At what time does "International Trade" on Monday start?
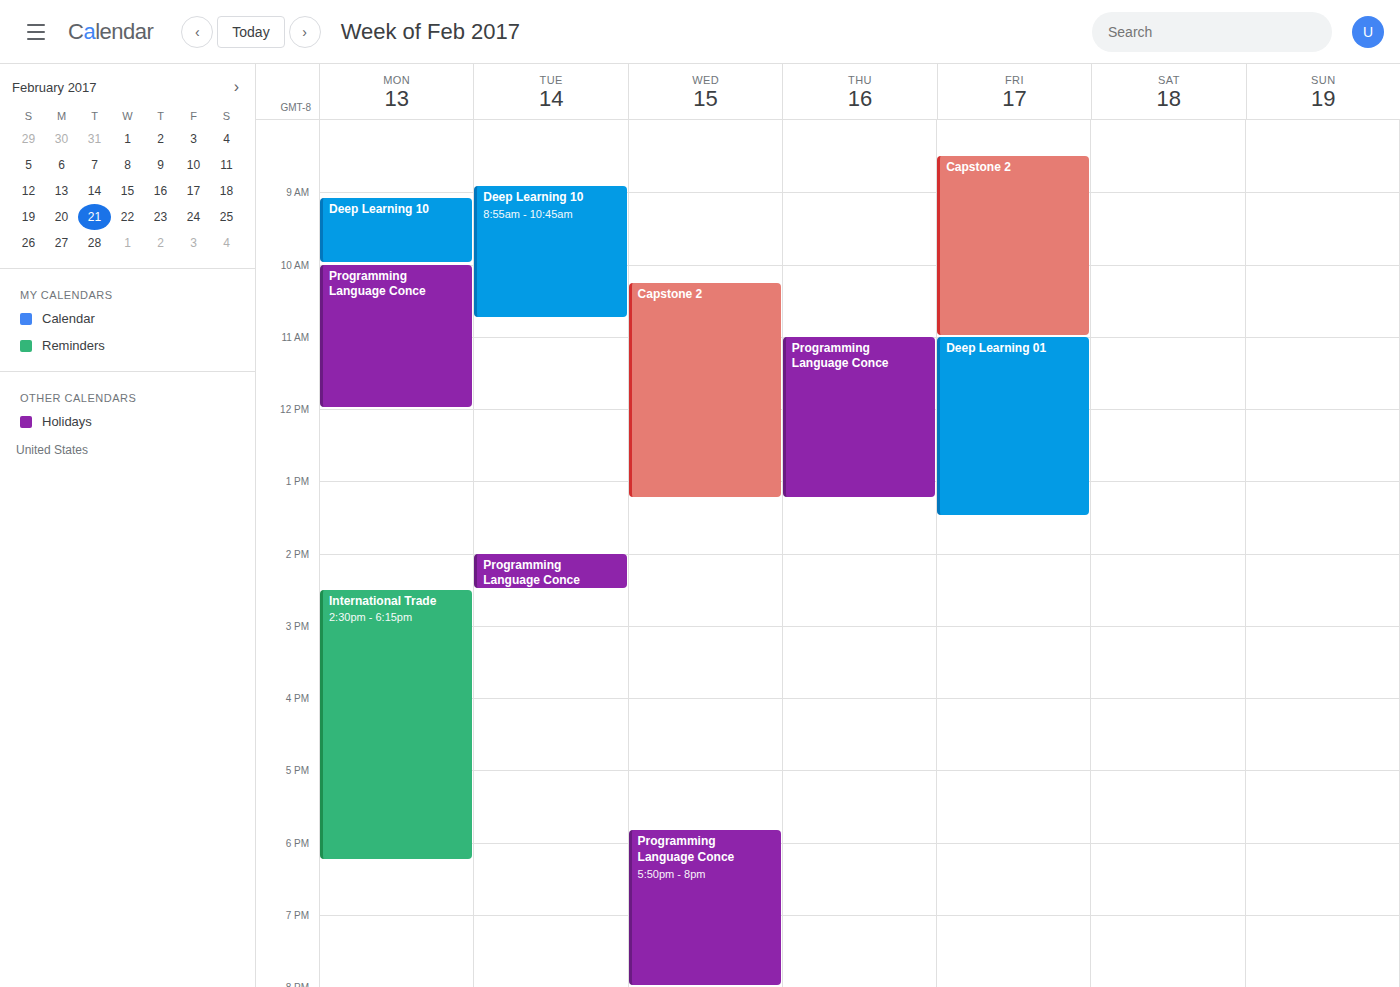
2:30 PM